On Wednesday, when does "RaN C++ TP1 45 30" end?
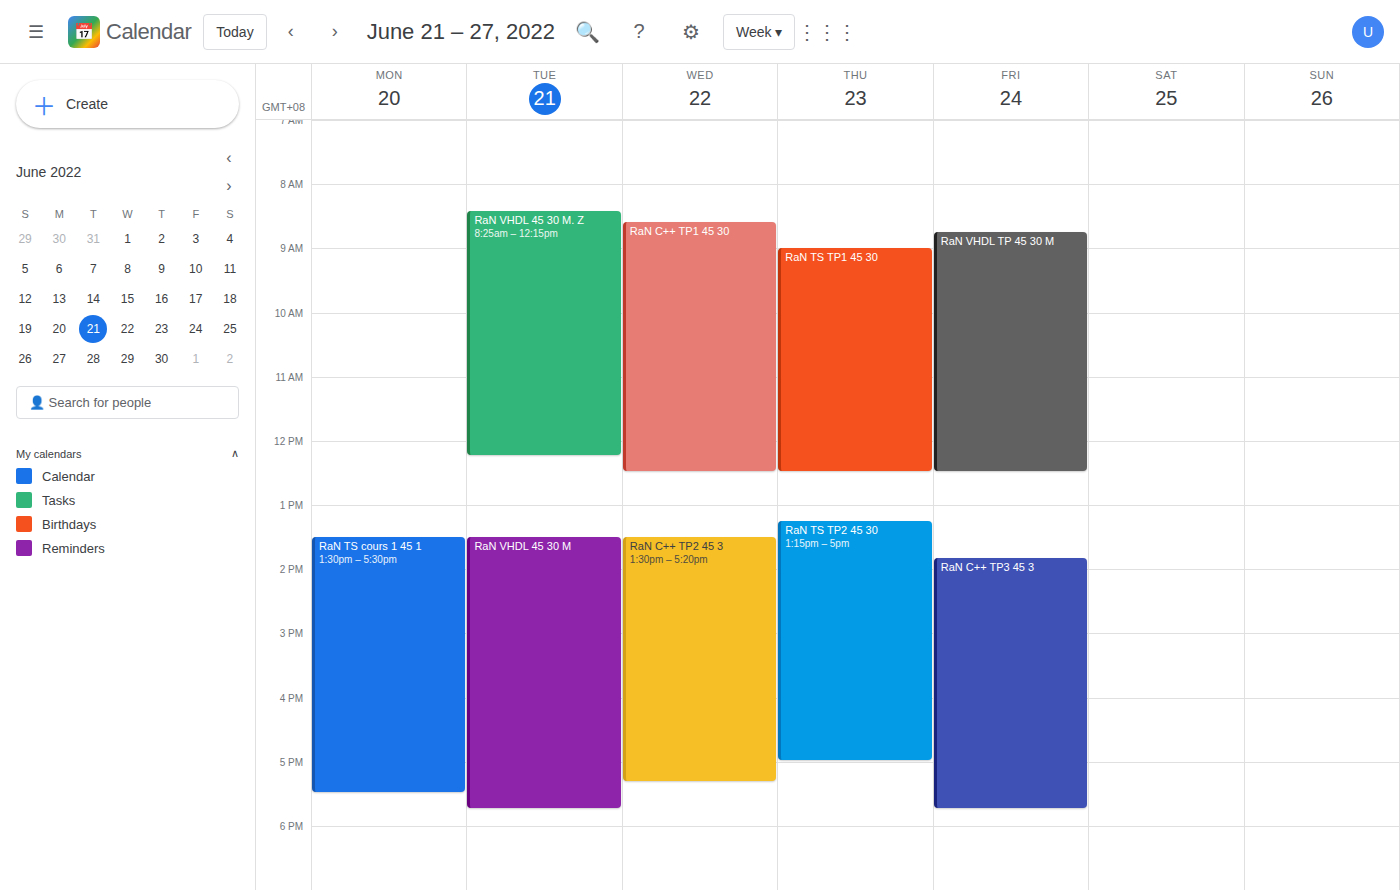
12:30 PM